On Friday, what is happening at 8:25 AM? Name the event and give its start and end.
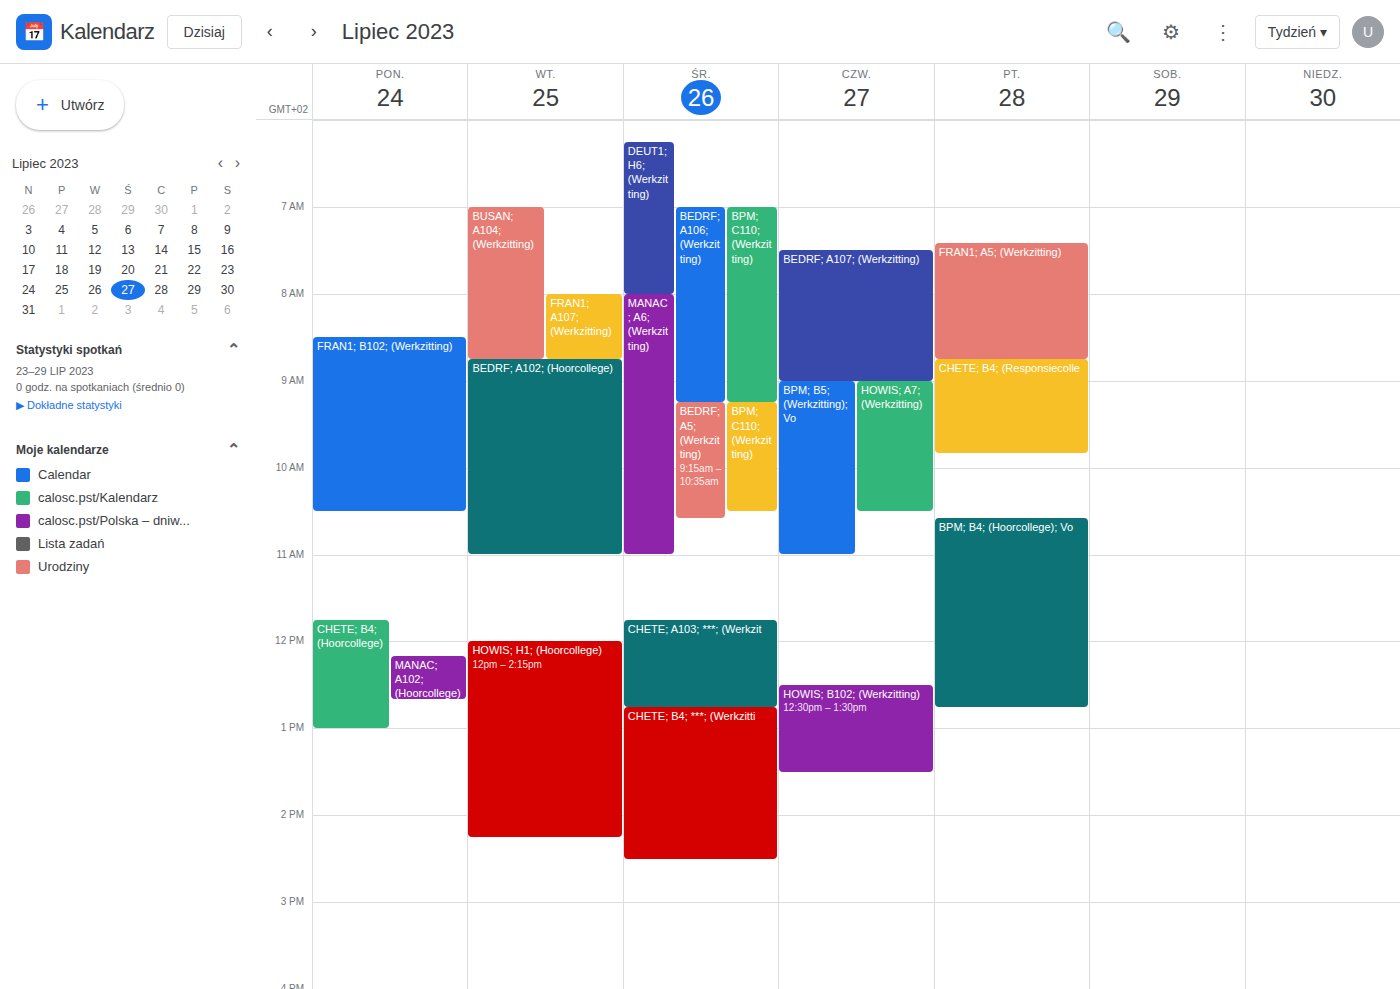
"FRAN1; A5; (Werkzitting)", 7:25 AM to 8:45 AM